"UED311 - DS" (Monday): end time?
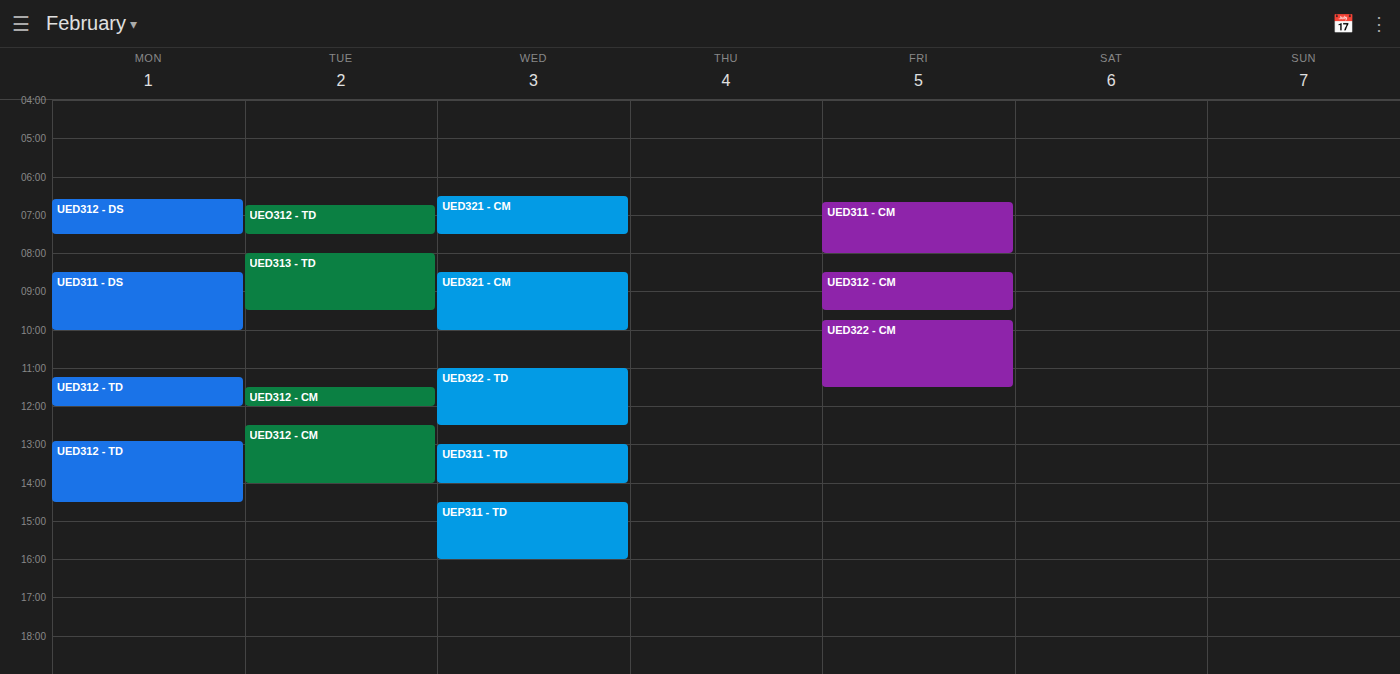
10:00 AM